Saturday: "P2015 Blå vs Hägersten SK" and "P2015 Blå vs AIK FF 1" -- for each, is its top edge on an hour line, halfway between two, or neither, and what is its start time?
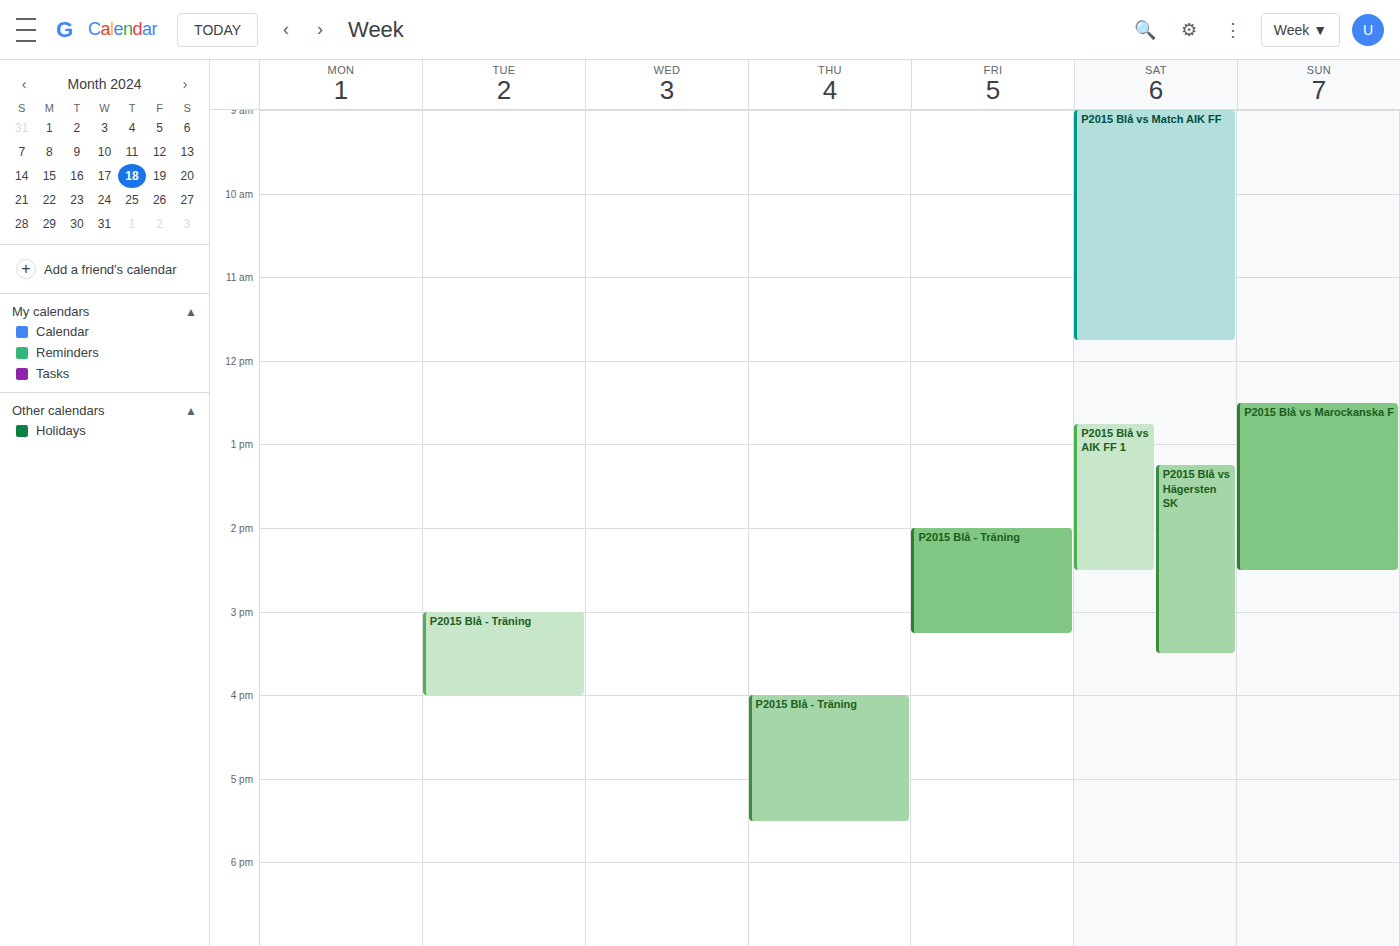
"P2015 Blå vs Hägersten SK": 1:15 PM, neither: a quarter of the way from the 1 PM line to the 2 PM line. "P2015 Blå vs AIK FF 1": 12:45 PM, neither: three quarters of the way from the 12 PM line to the 1 PM line.